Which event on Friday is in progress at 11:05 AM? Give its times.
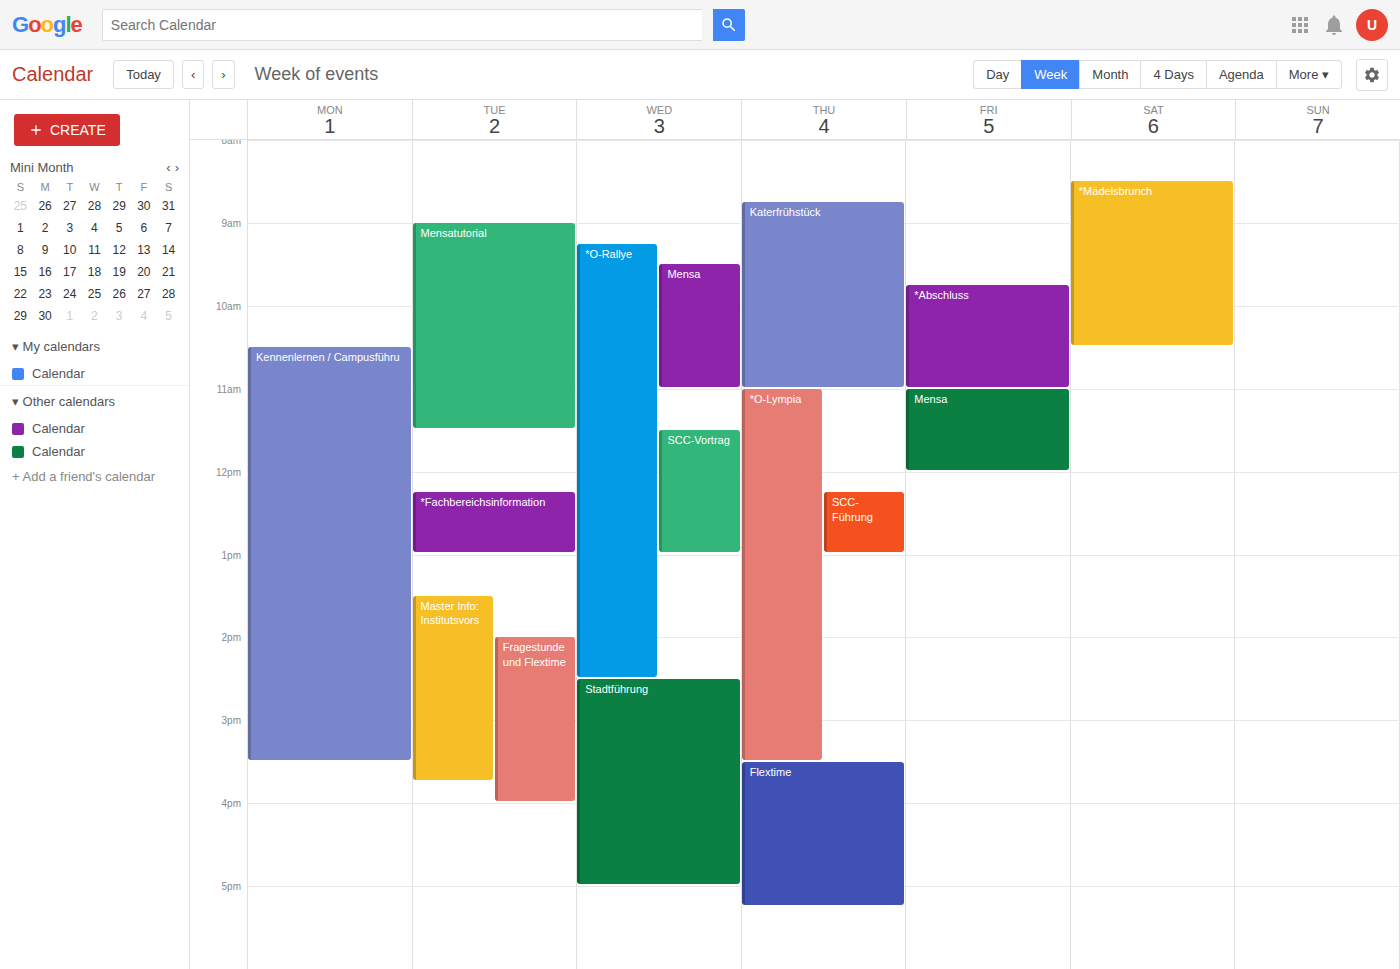
"Mensa", 11:00 AM to 12:00 PM